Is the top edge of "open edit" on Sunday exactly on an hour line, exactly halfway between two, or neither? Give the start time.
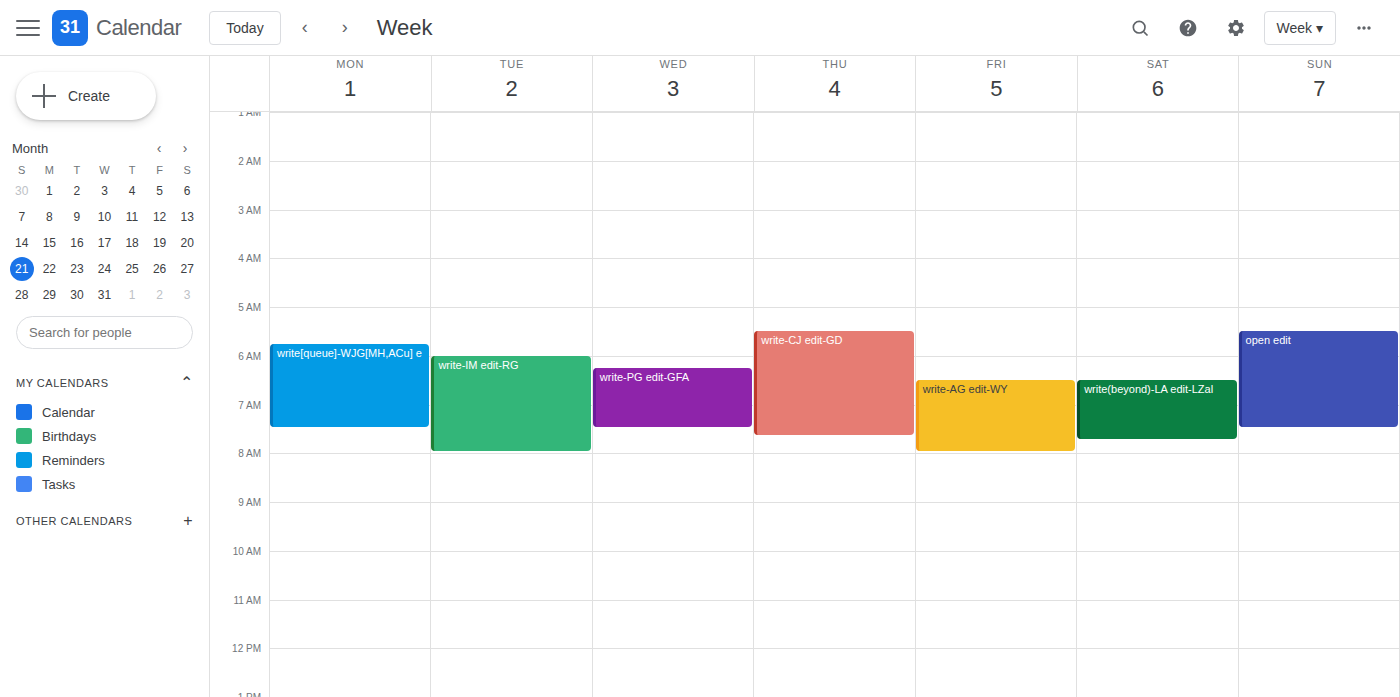
5:30 AM -- halfway between the 5 AM and 6 AM lines.